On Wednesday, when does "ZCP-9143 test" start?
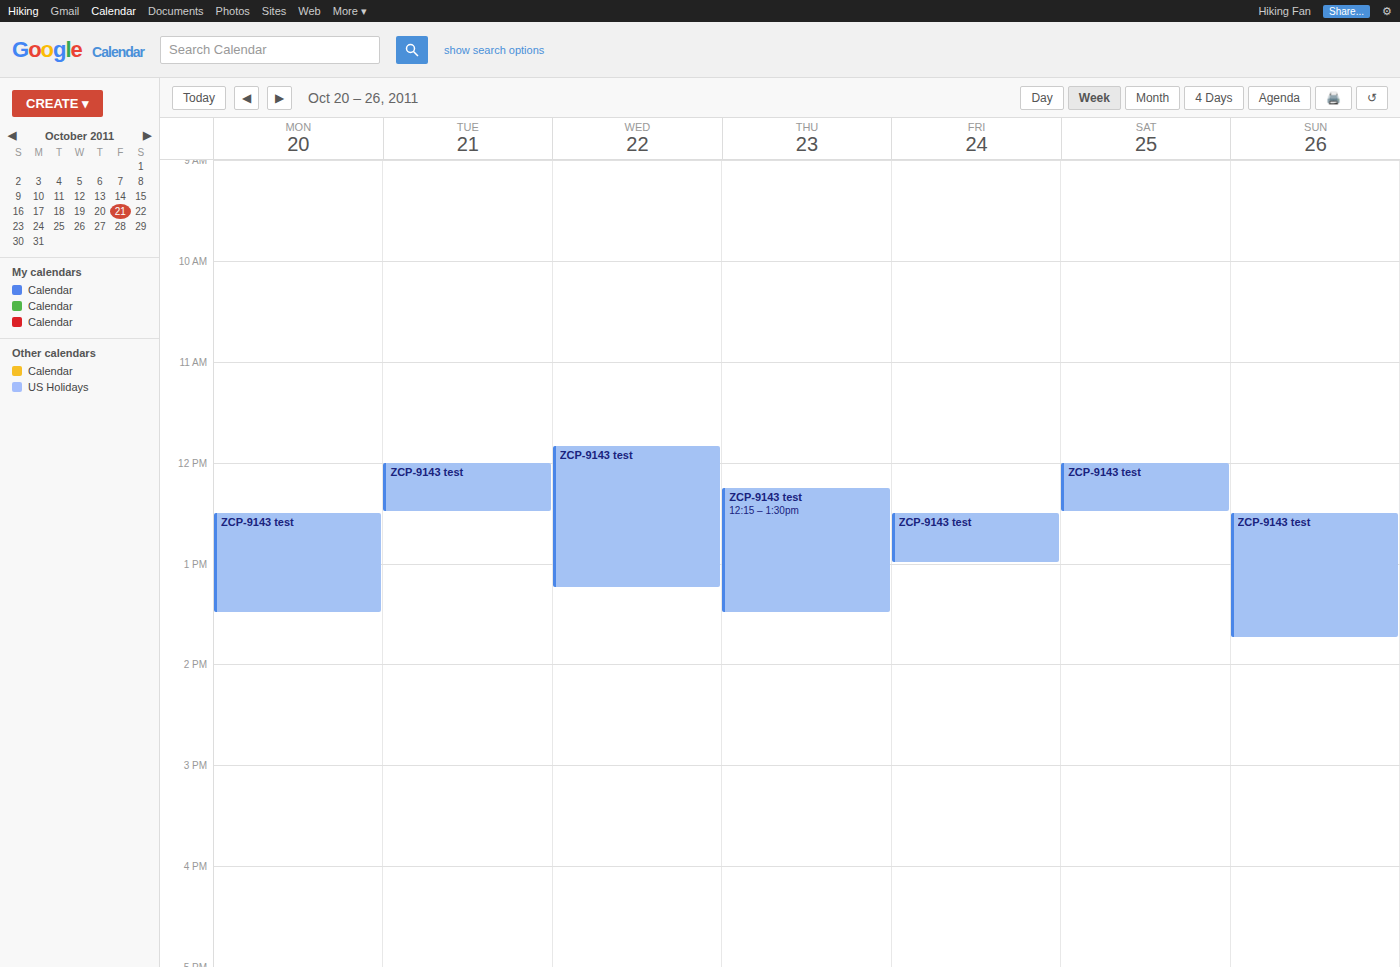
11:50